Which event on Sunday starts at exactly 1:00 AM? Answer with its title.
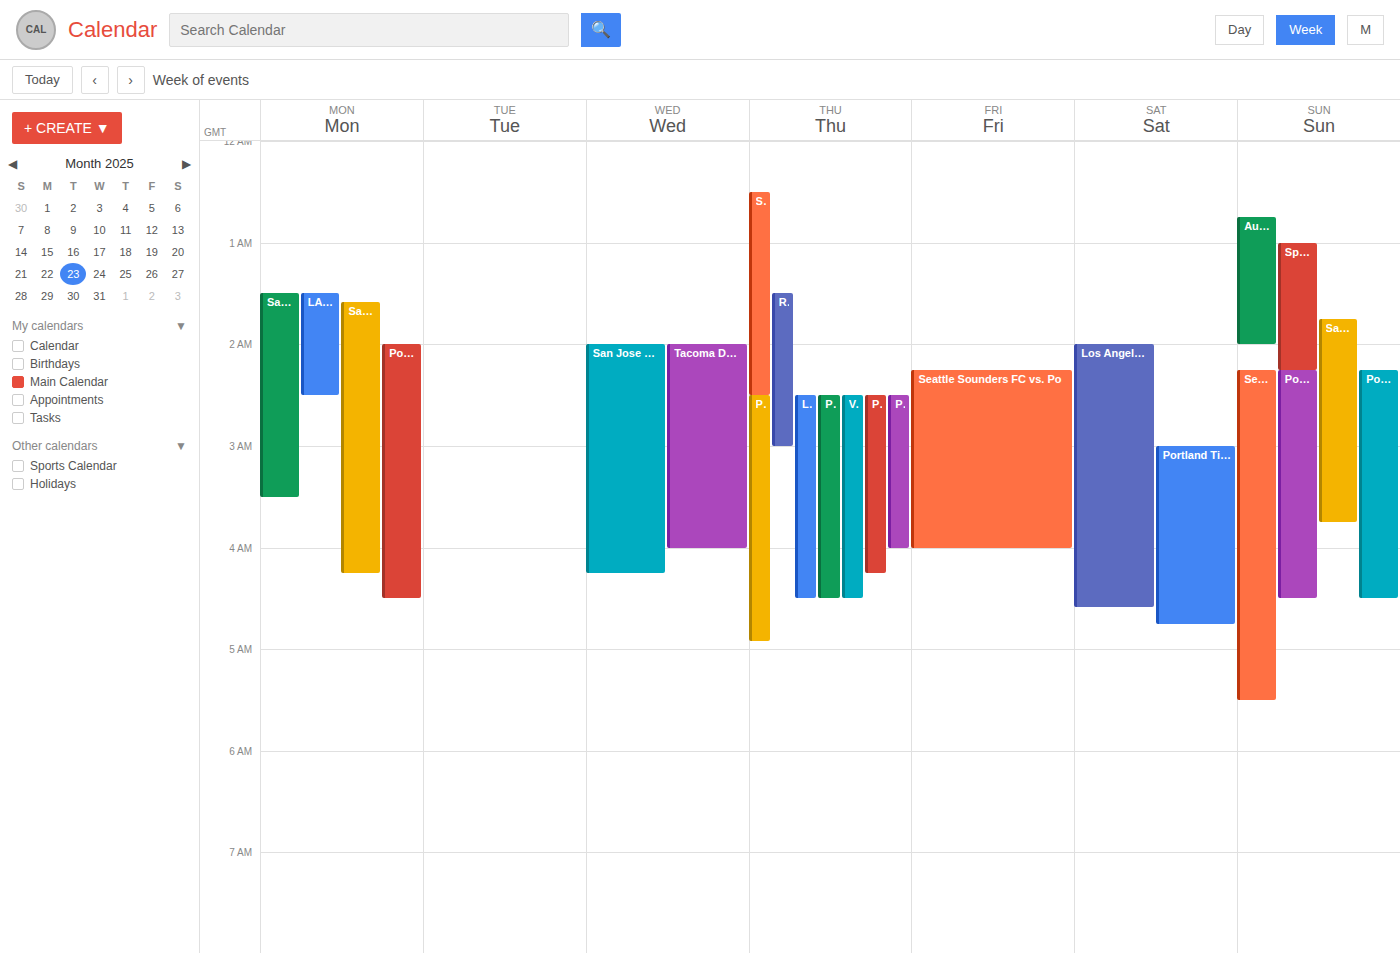
"Sporting Kansas City vs. P"